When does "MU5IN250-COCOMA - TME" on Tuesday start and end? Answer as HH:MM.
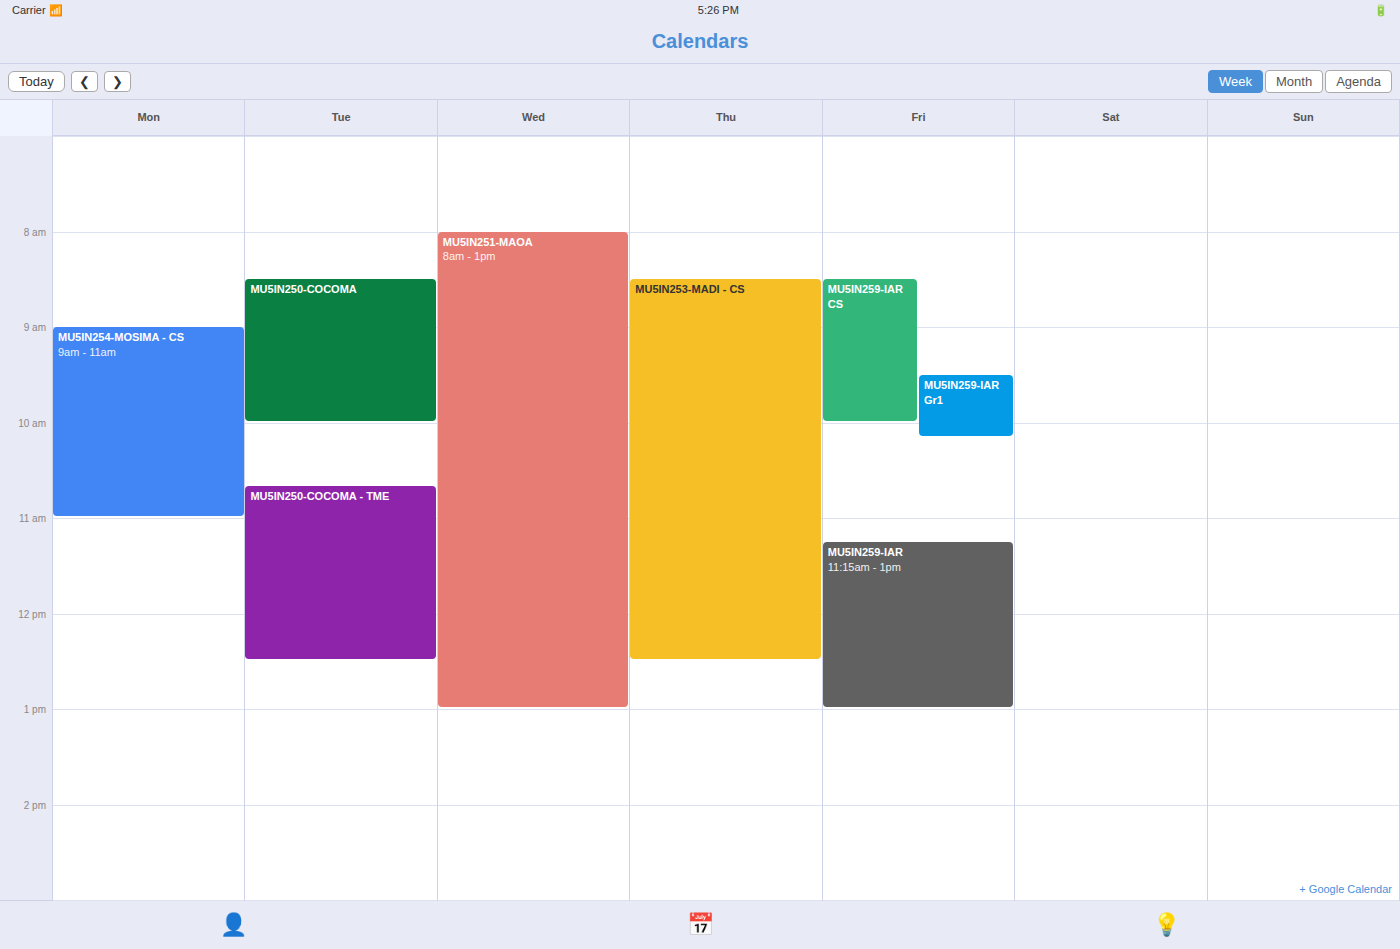
10:40 to 12:30